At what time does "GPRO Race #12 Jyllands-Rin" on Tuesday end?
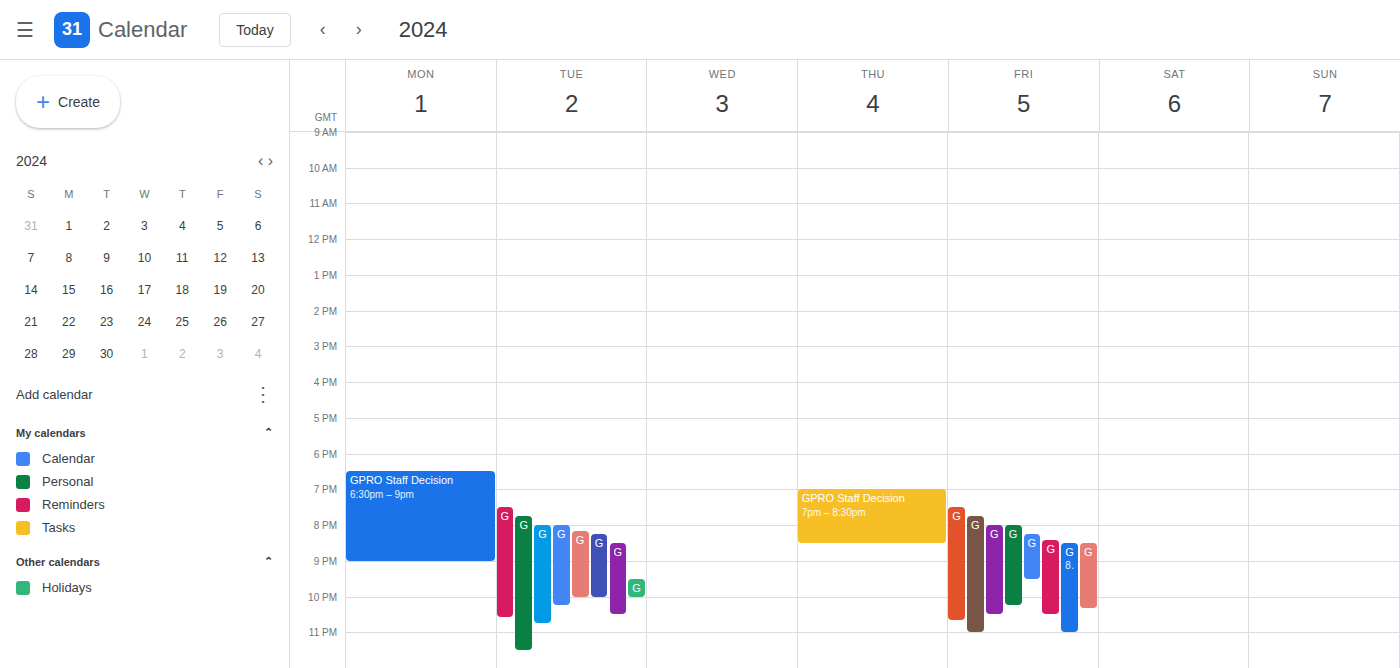
23:30